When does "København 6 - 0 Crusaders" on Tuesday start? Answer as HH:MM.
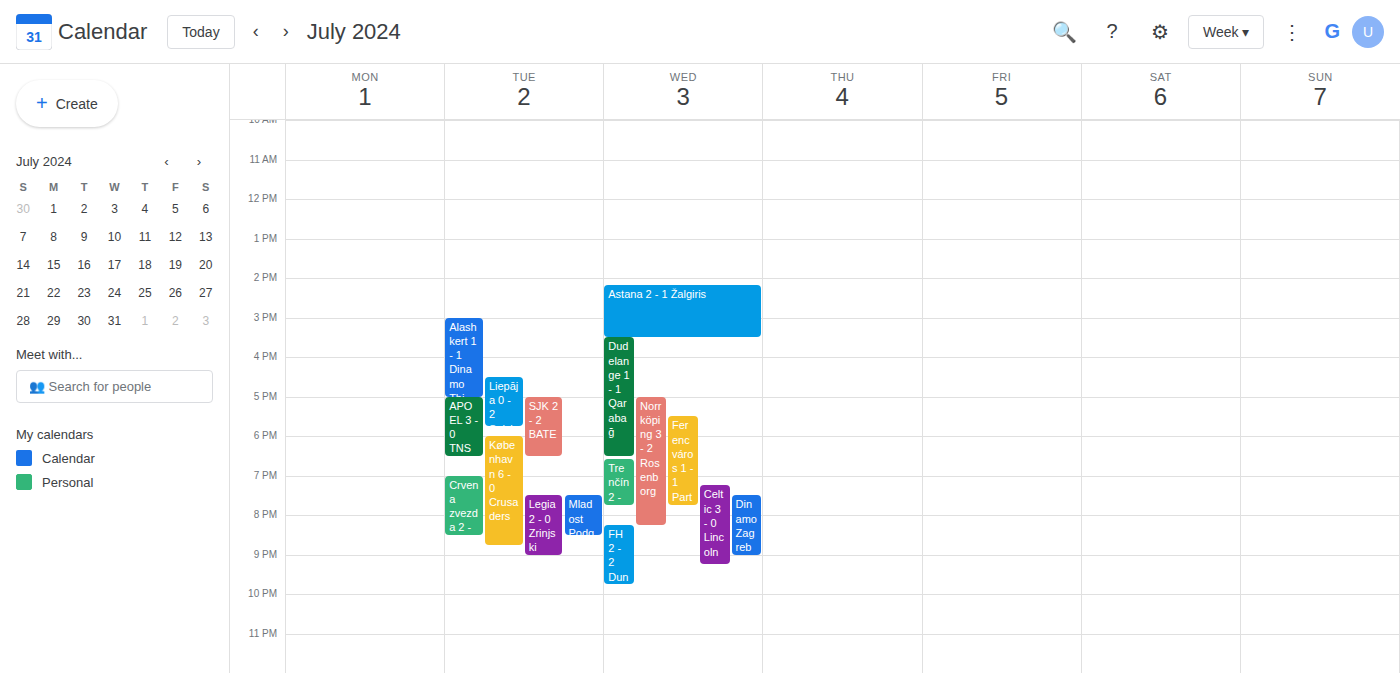
18:00